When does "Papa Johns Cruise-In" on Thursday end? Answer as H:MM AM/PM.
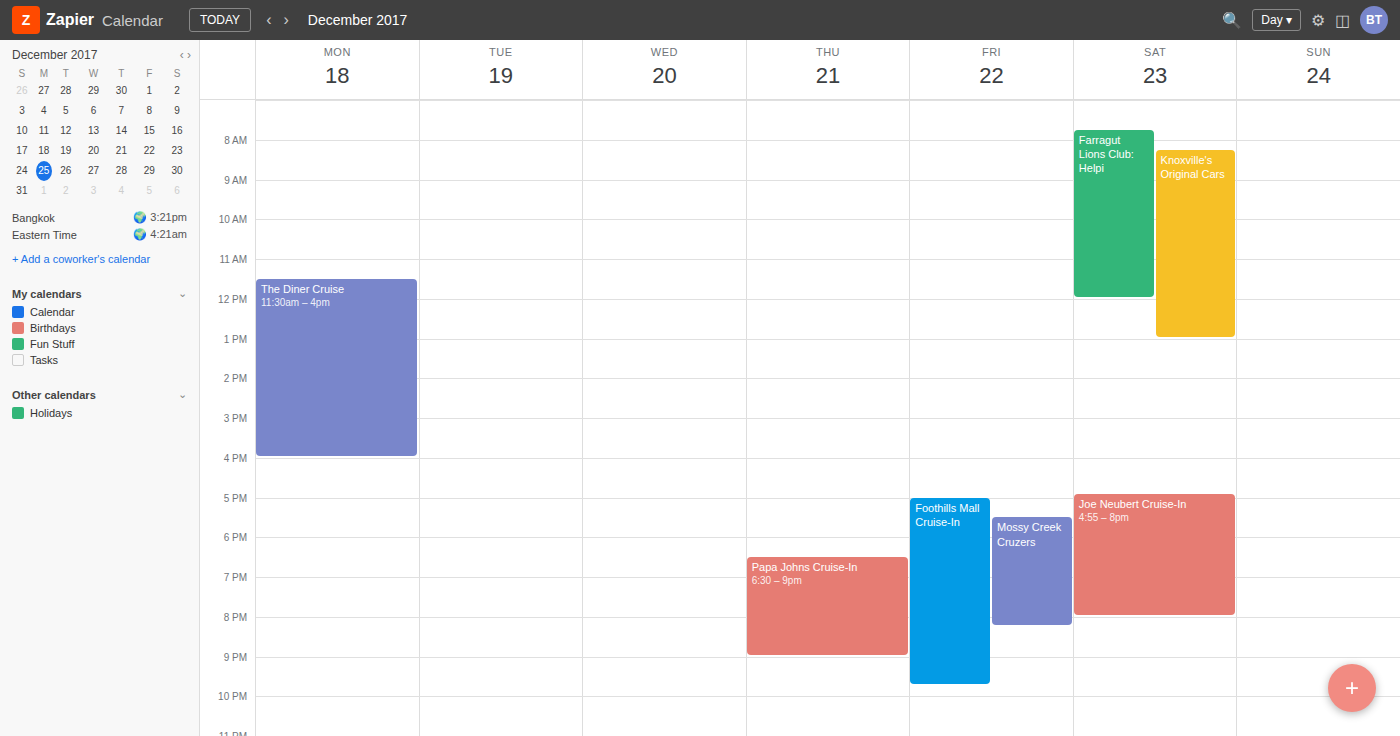
9:00 PM